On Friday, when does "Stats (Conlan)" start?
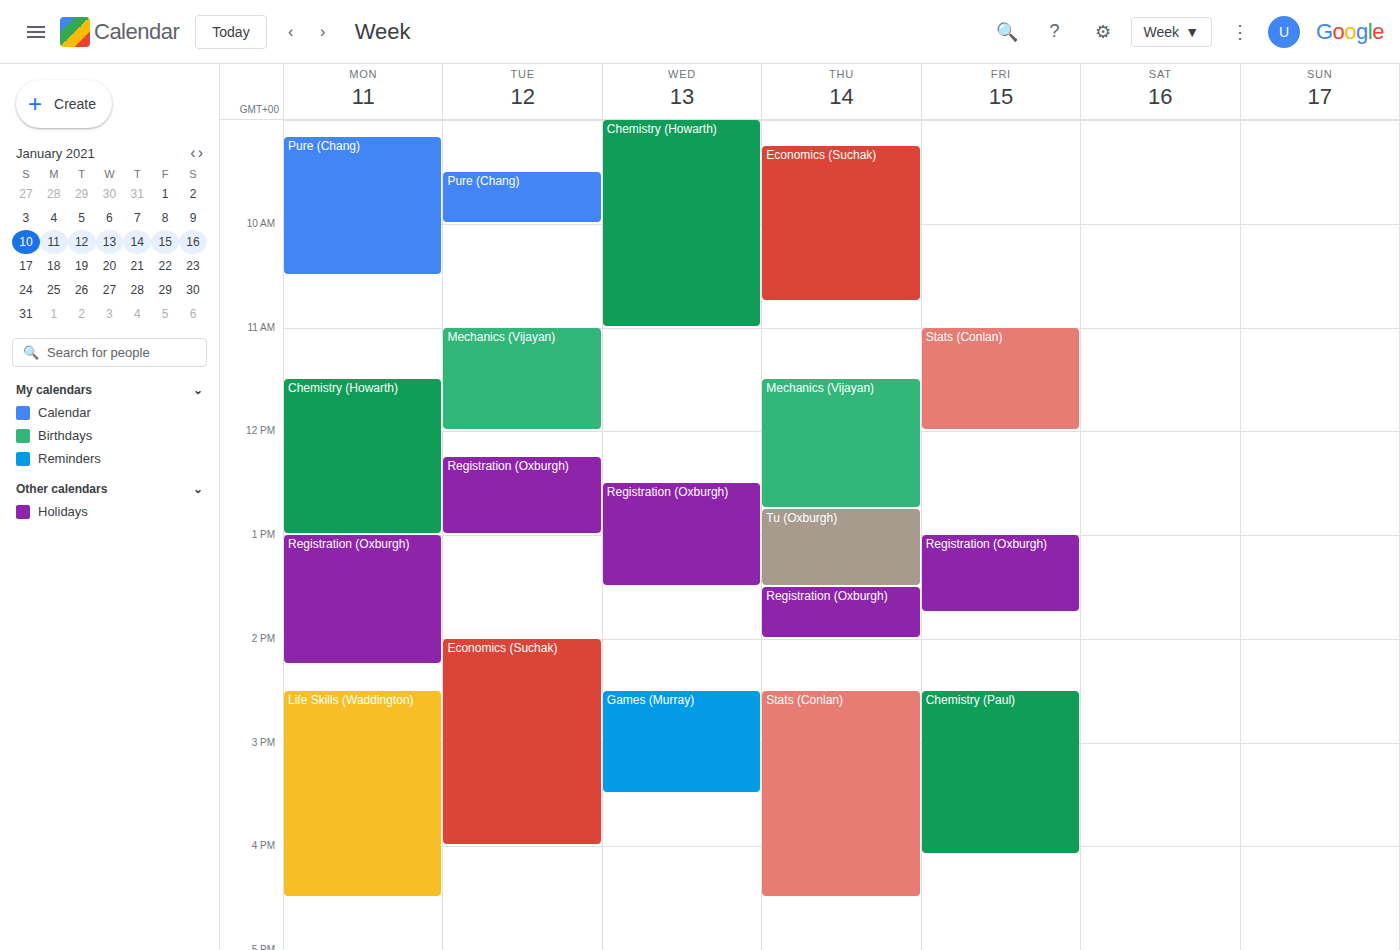
11:00 AM